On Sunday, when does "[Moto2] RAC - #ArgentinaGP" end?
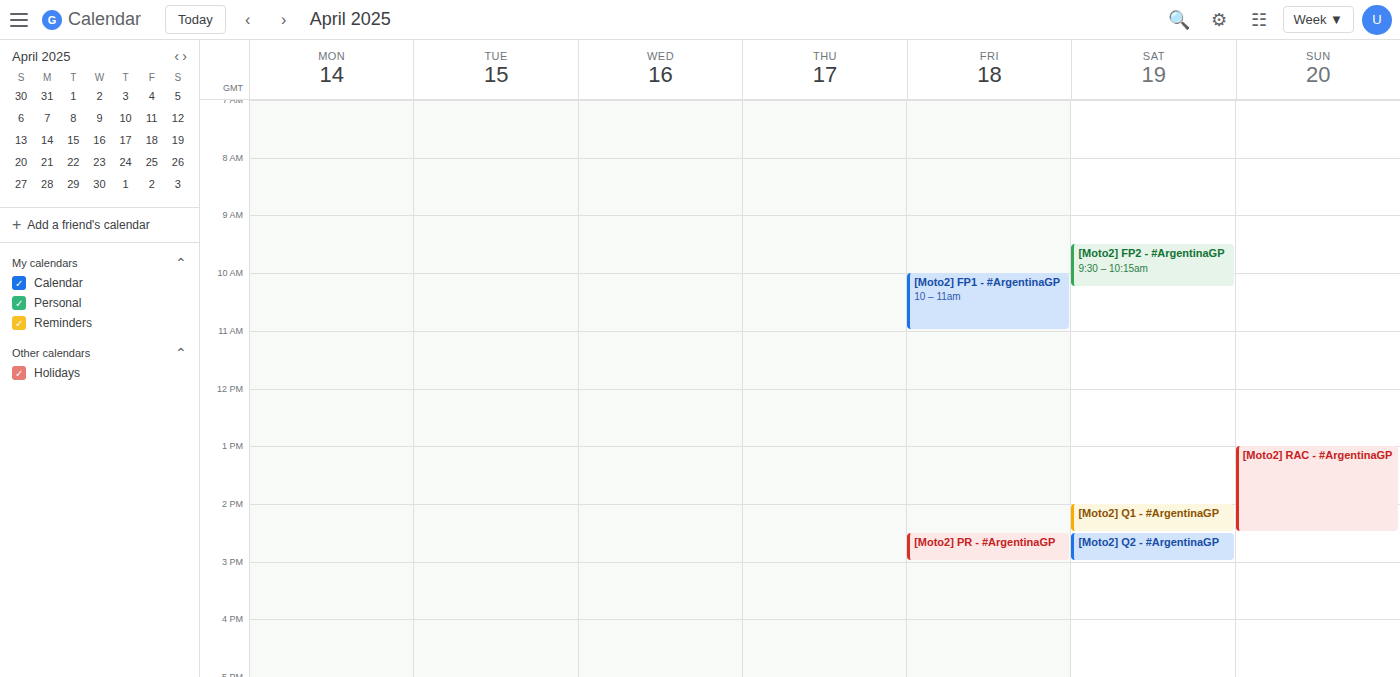
2:30 PM